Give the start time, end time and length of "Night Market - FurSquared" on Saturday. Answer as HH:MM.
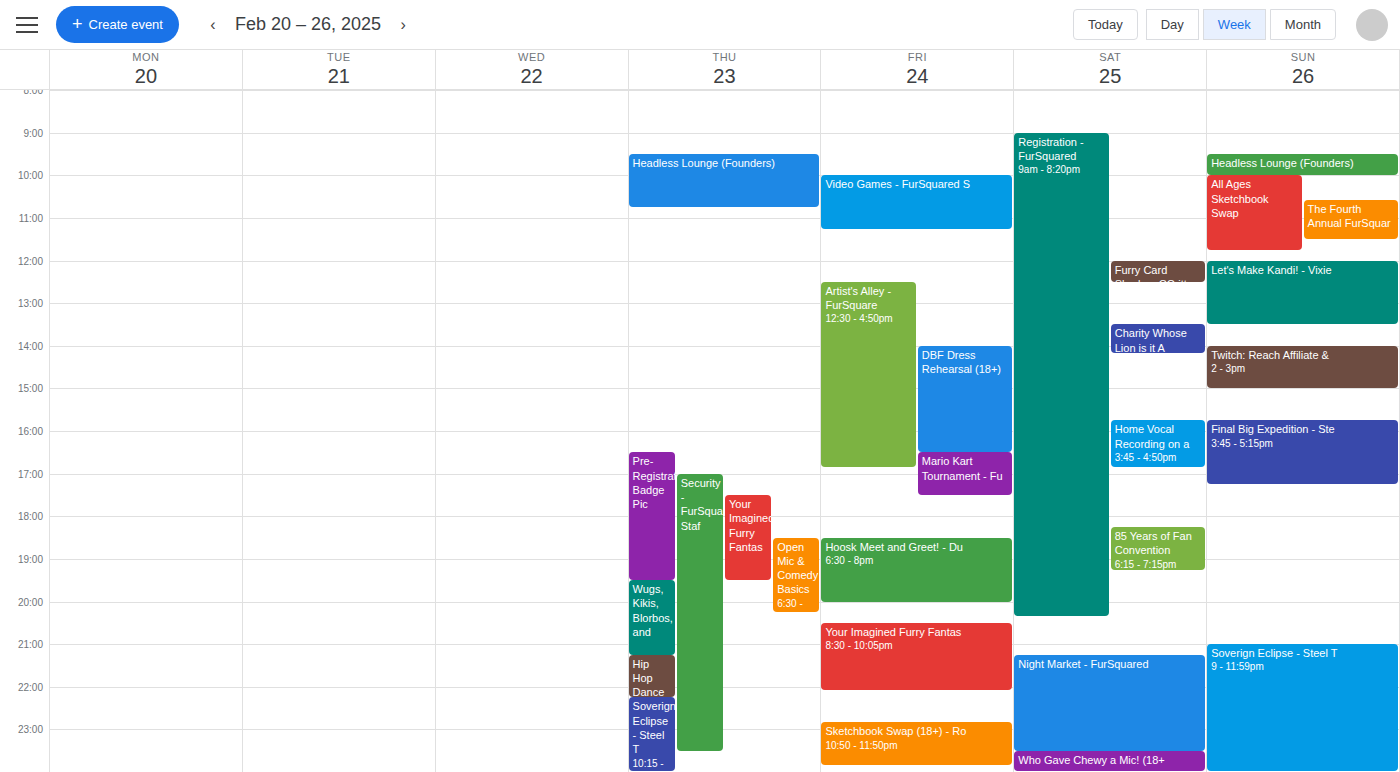
21:15 to 23:30, 2 hours 15 minutes